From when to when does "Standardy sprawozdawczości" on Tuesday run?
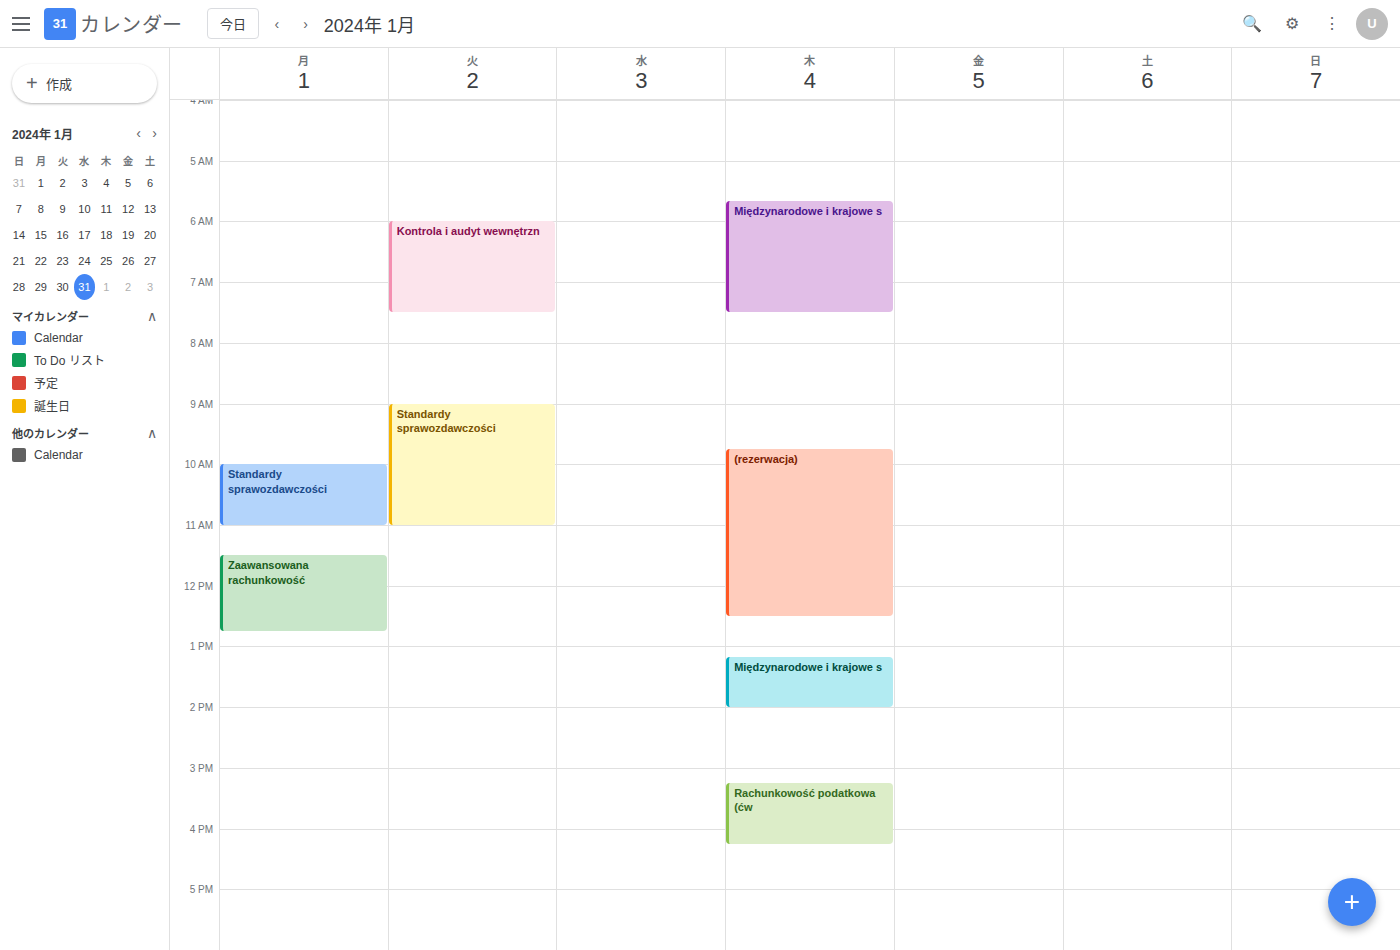
9:00 AM to 11:00 AM